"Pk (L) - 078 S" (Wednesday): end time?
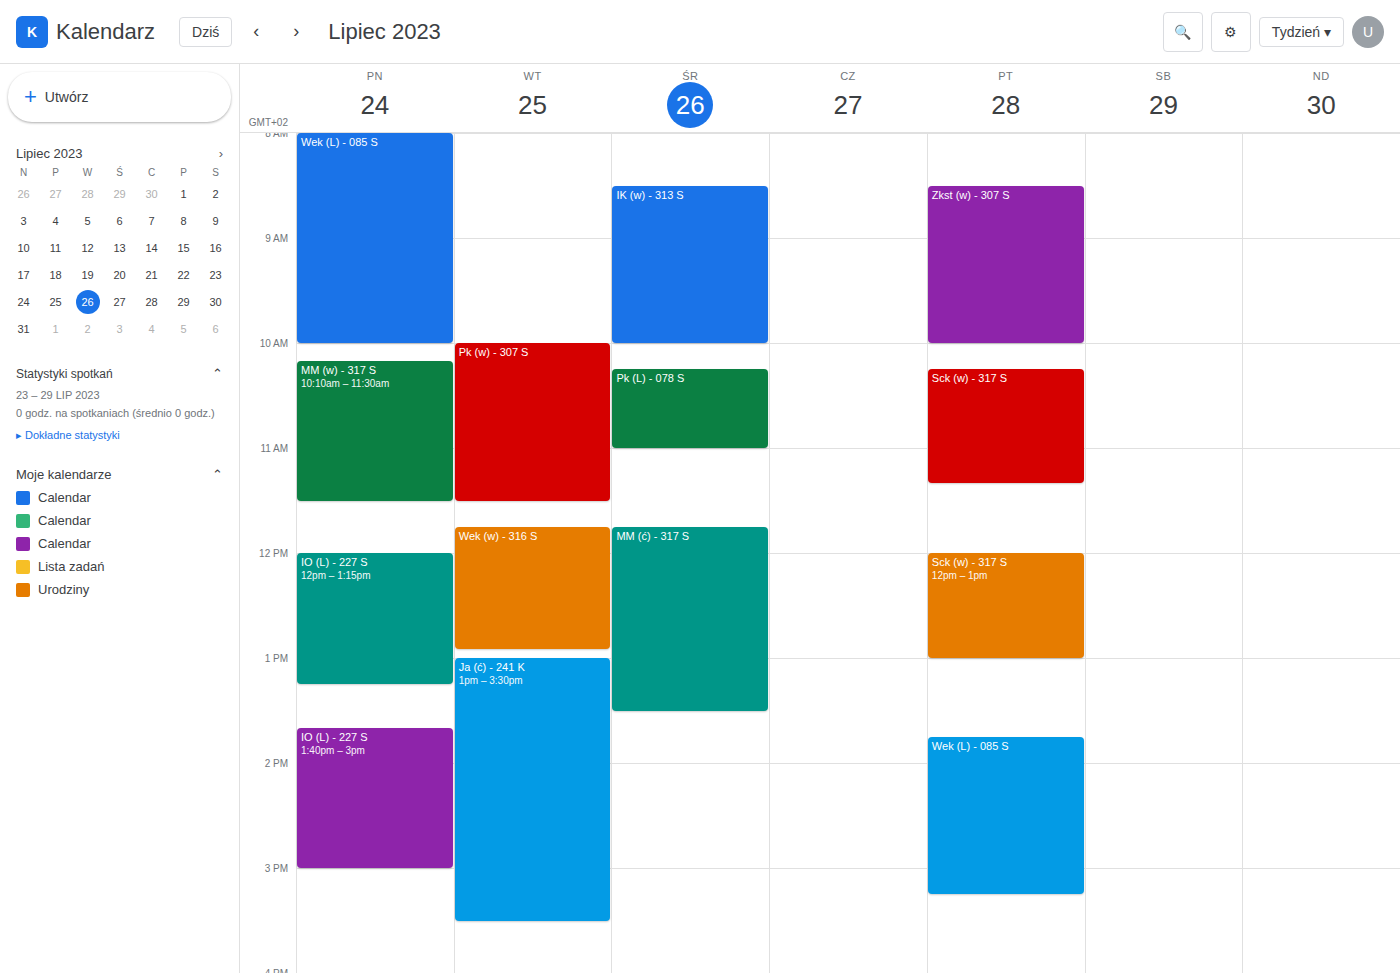
11:00